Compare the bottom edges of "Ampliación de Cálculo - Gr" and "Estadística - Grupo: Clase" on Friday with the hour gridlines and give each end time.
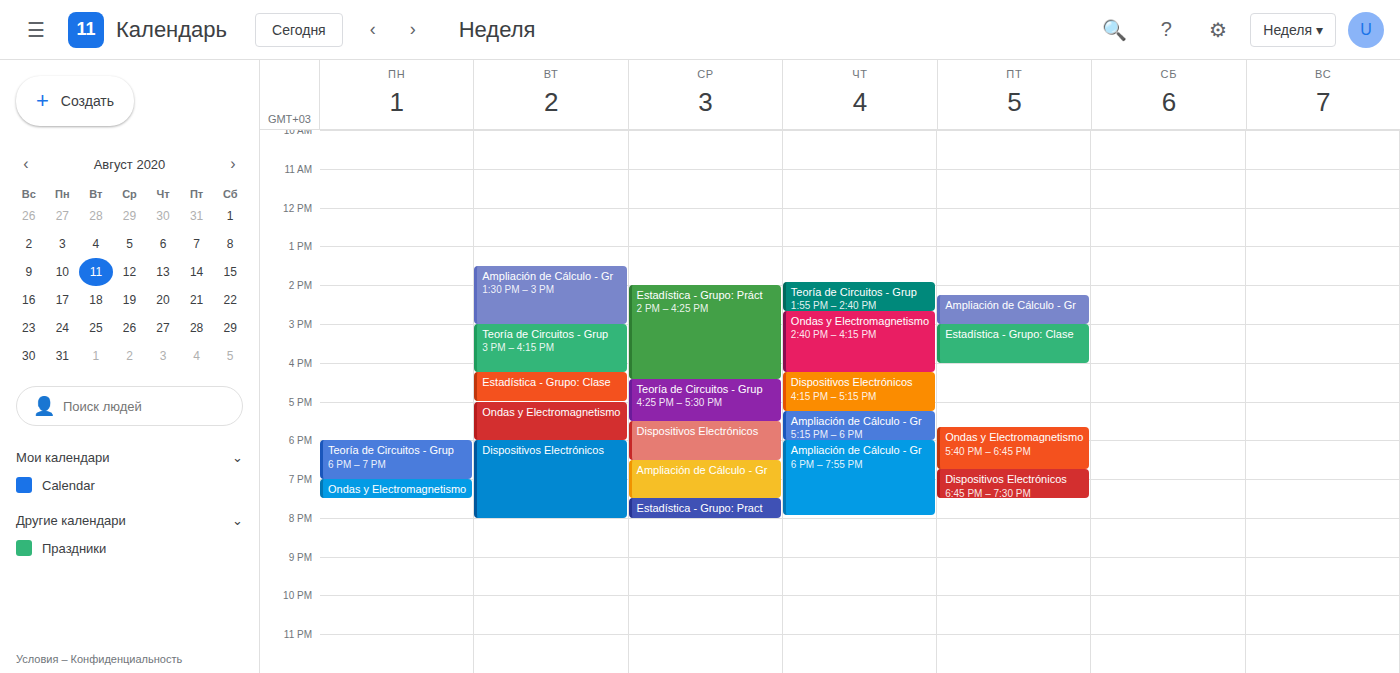
"Ampliación de Cálculo - Gr": 3:00 PM, exactly on the 3 PM line. "Estadística - Grupo: Clase": 4:00 PM, exactly on the 4 PM line.